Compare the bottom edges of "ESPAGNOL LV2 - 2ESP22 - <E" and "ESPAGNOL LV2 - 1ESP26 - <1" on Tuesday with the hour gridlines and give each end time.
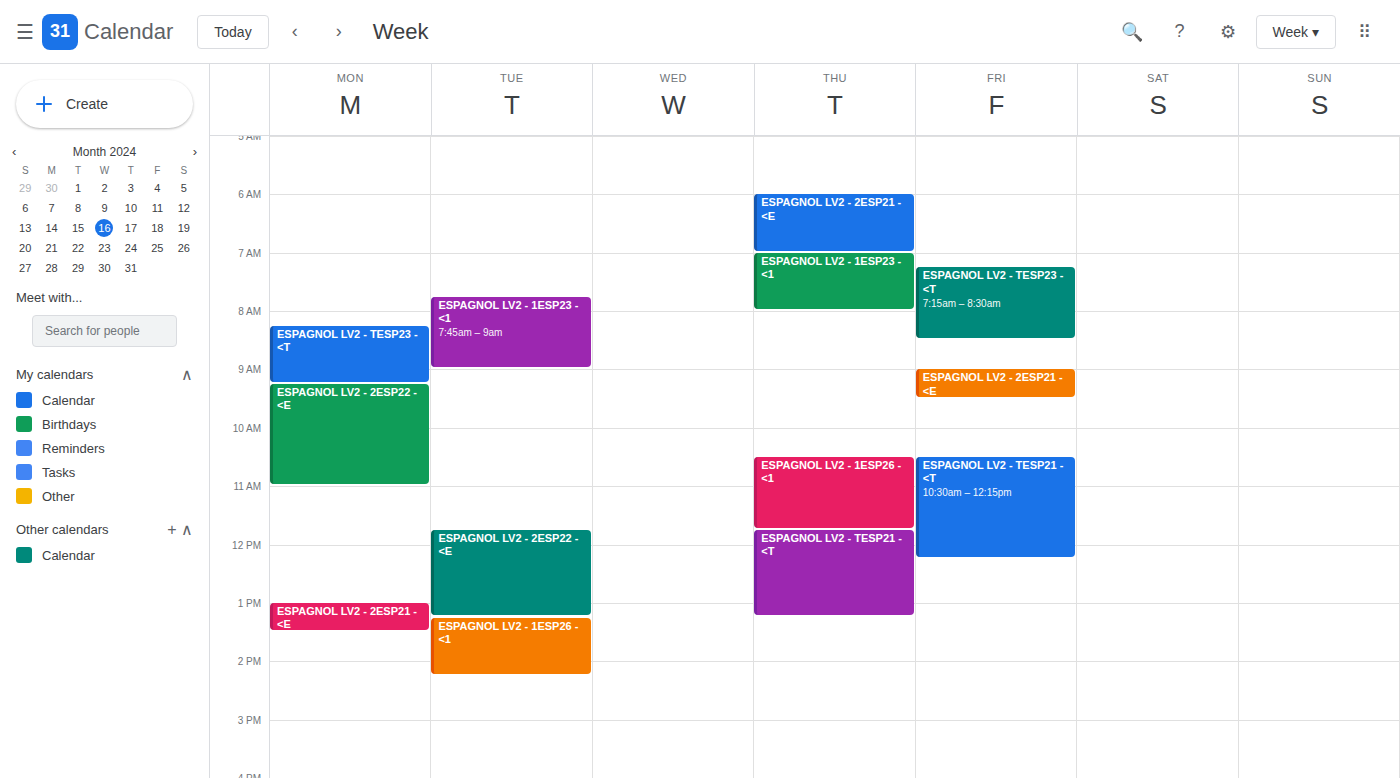
"ESPAGNOL LV2 - 2ESP22 - <E": 1:15 PM, neither: a quarter of the way from the 1 PM line to the 2 PM line. "ESPAGNOL LV2 - 1ESP26 - <1": 2:15 PM, neither: a quarter of the way from the 2 PM line to the 3 PM line.